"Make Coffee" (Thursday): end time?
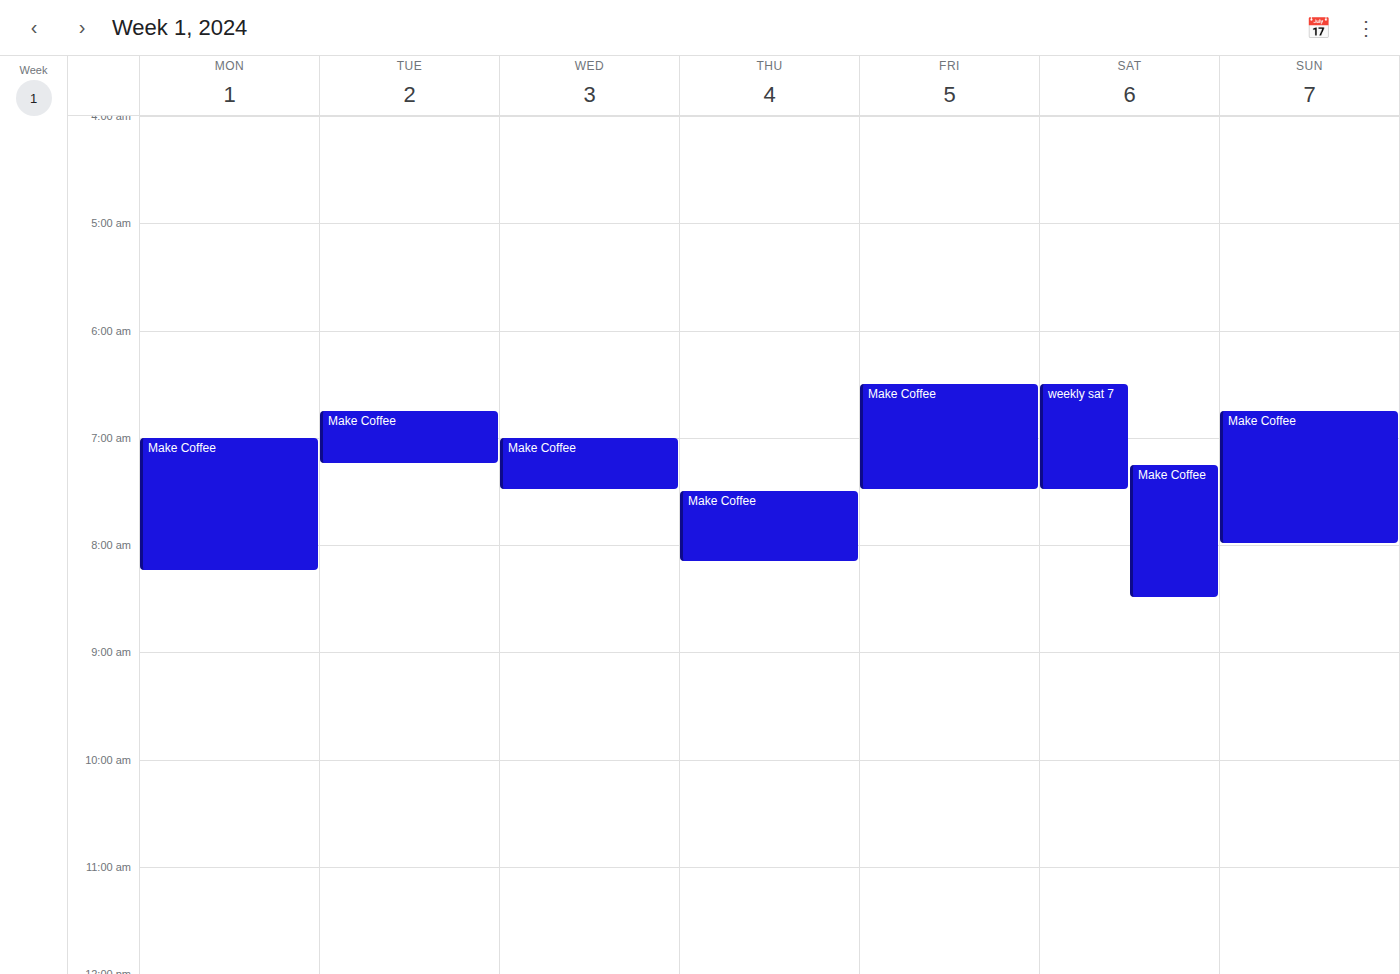
8:10 AM